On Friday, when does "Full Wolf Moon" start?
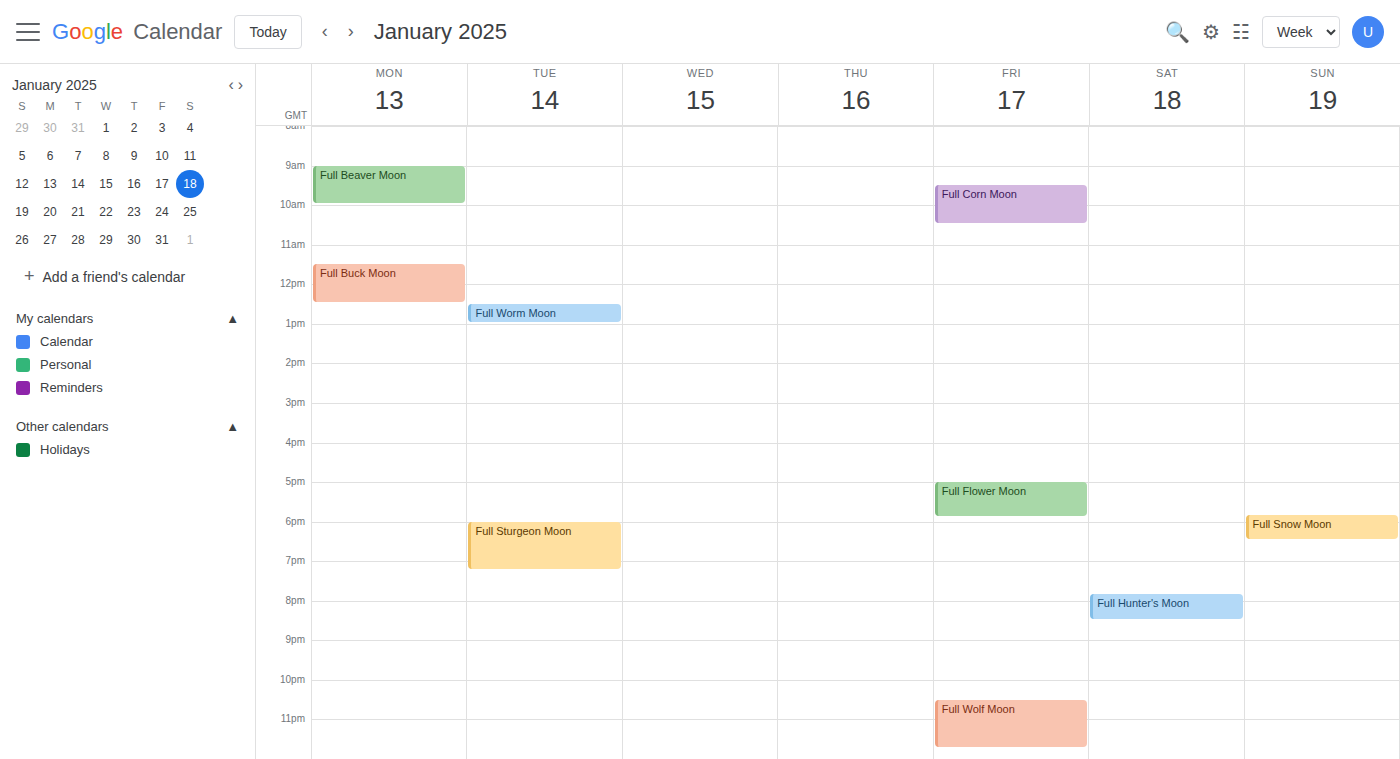
10:30 PM